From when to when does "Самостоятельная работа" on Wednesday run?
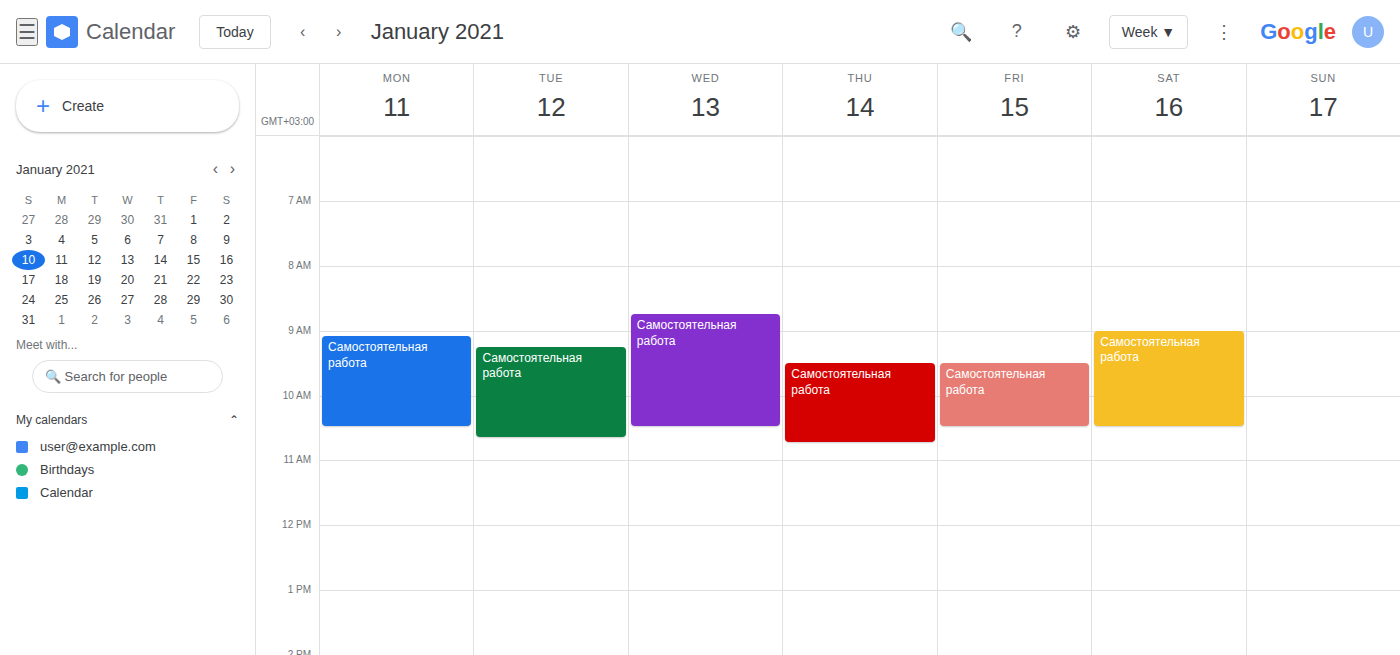
08:45 to 10:30